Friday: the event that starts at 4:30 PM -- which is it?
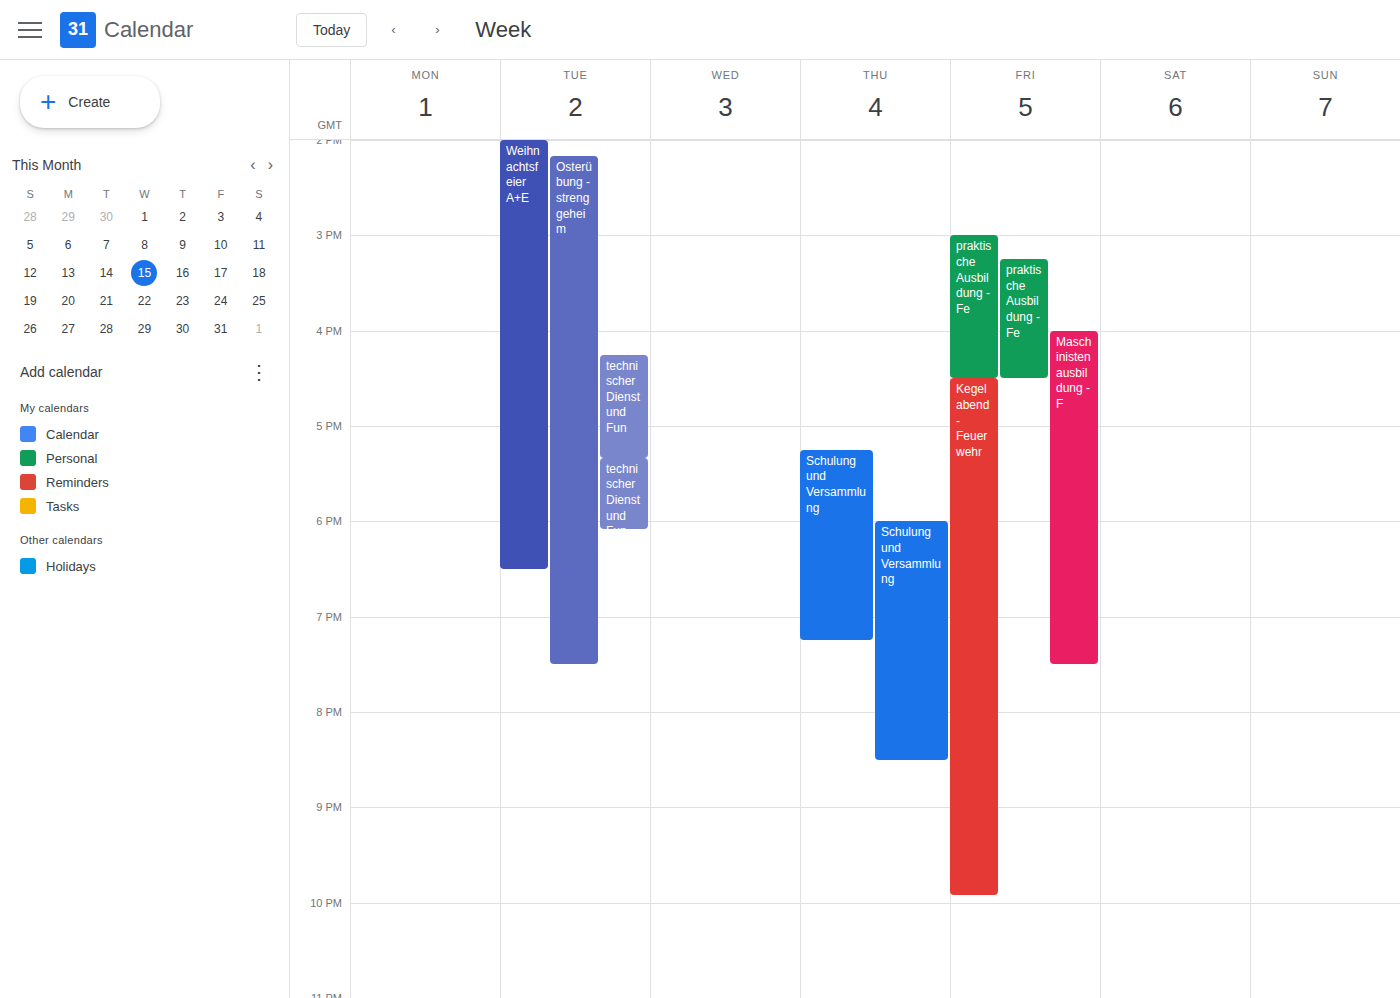
"Kegelabend - Feuerwehr"